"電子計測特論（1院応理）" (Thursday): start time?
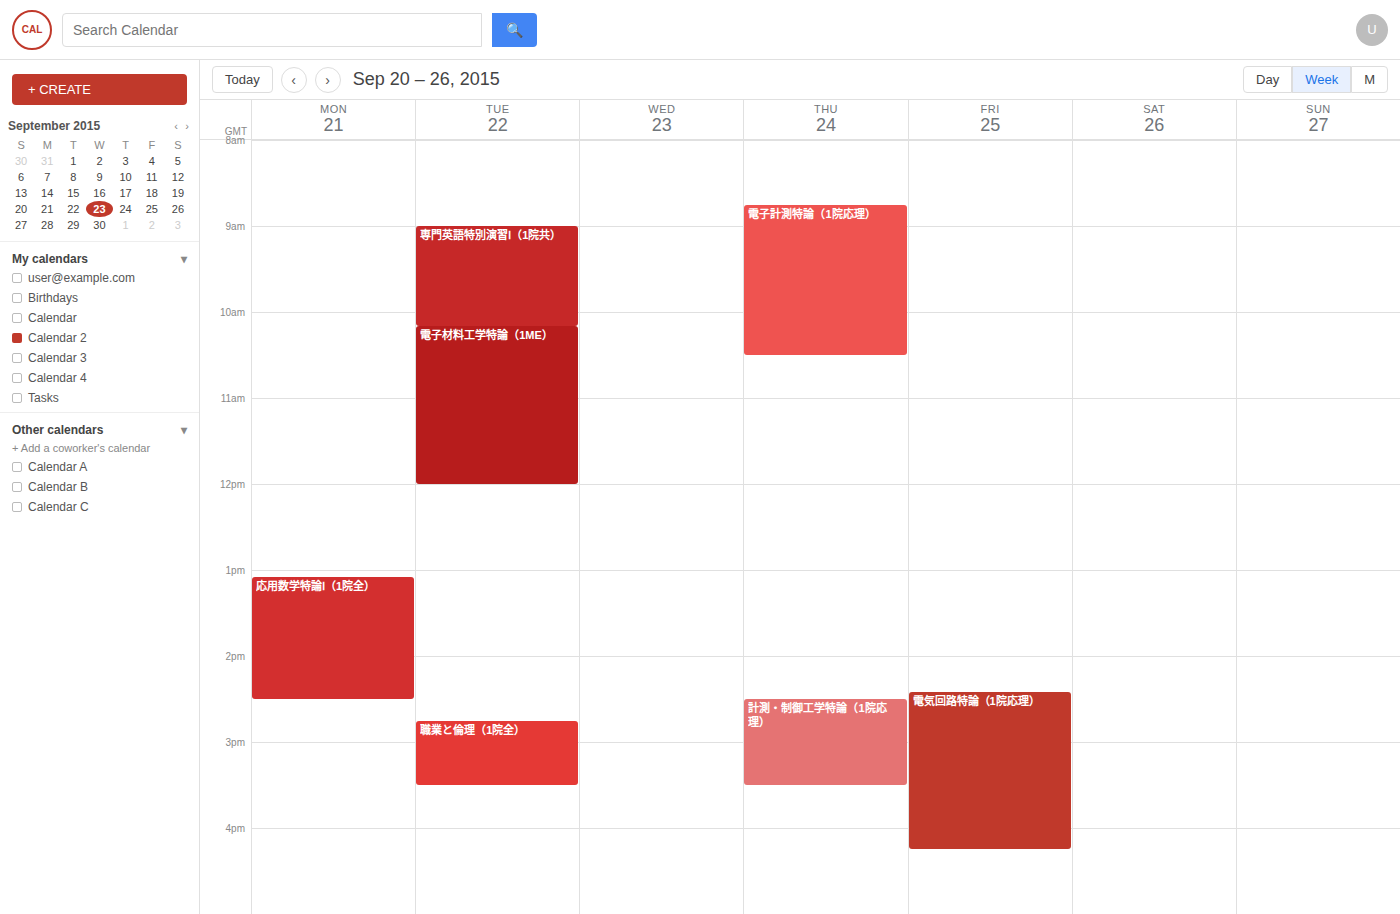
8:45 AM